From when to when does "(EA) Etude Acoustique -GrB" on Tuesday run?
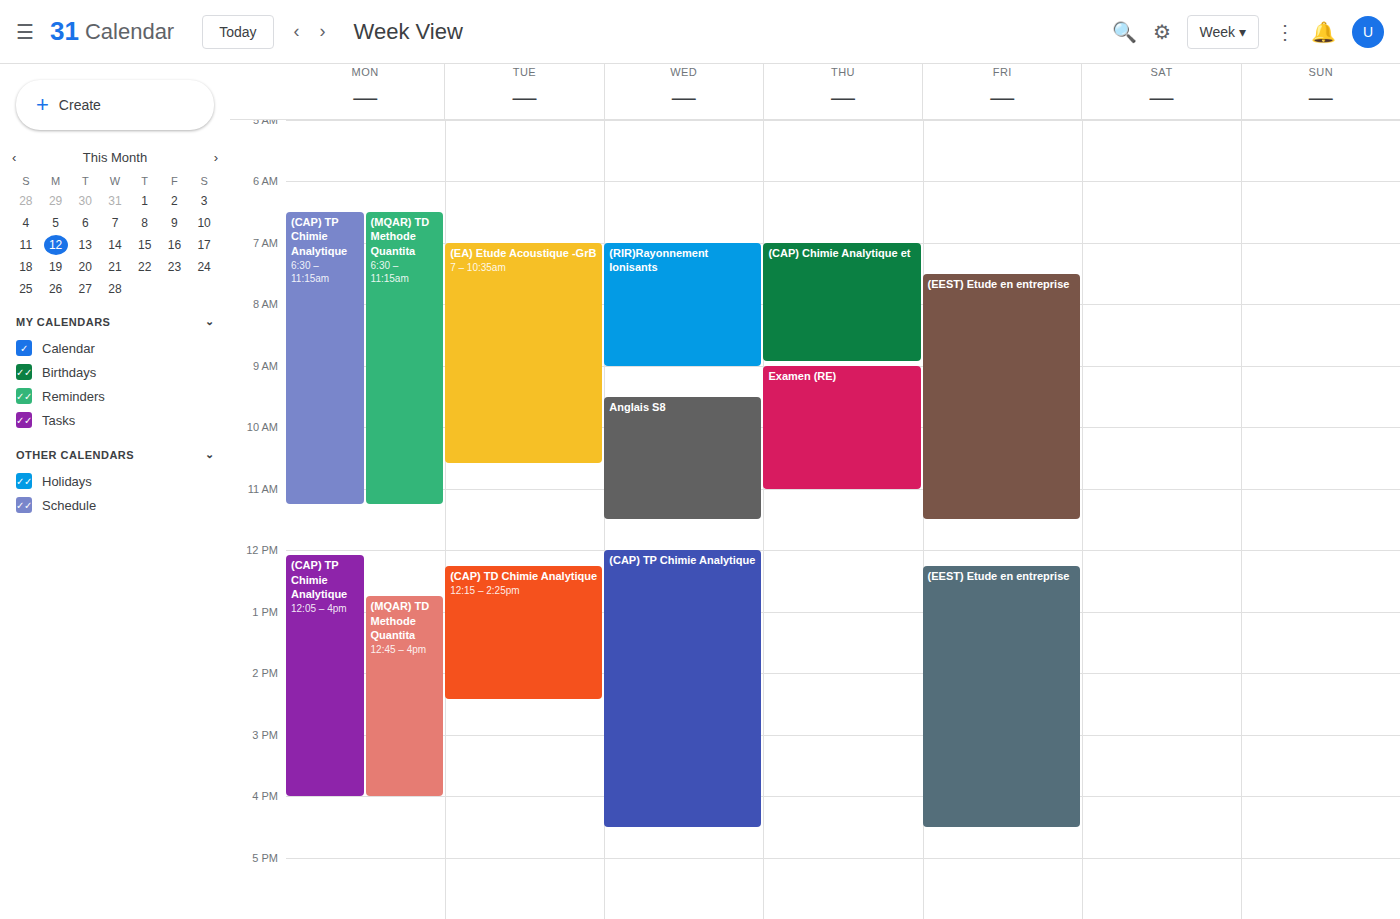
07:00 to 10:35